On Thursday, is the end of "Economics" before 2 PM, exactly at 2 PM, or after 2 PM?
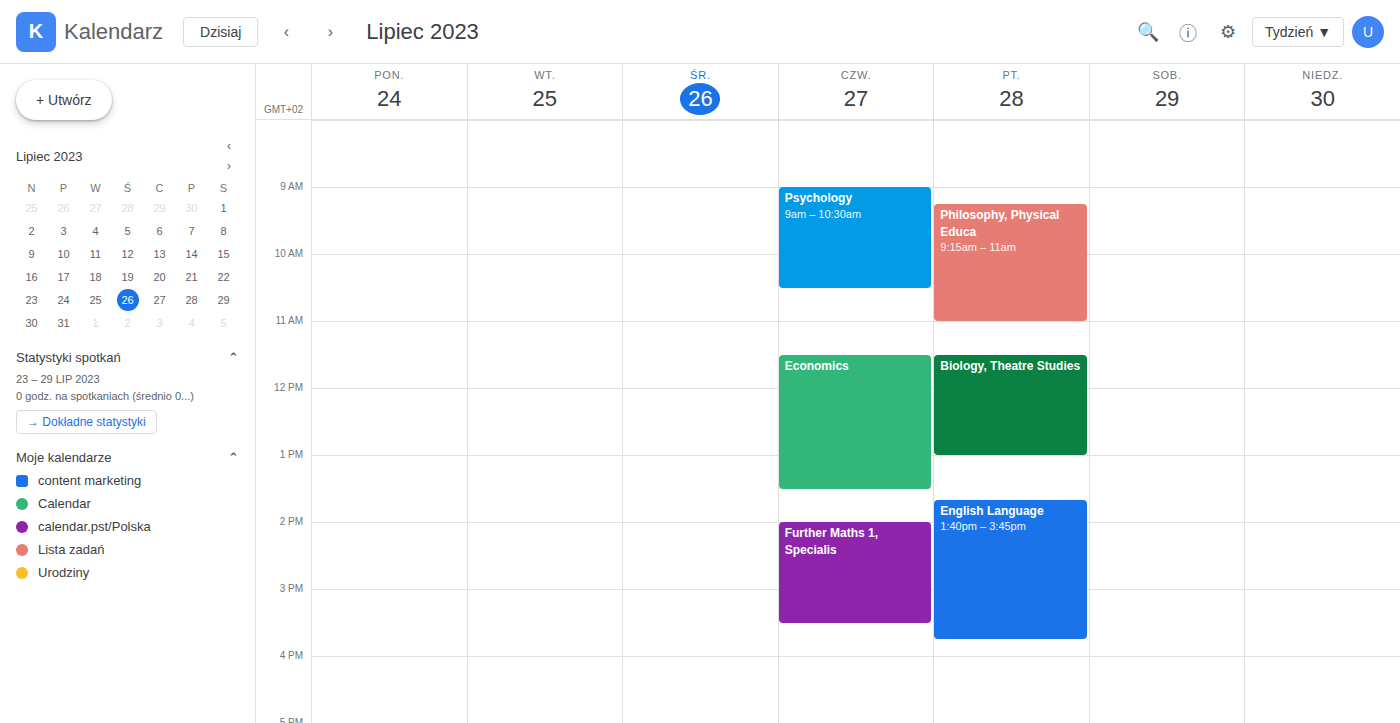
1:30 PM -- before 2 PM, 30 minutes above the 2 PM line.